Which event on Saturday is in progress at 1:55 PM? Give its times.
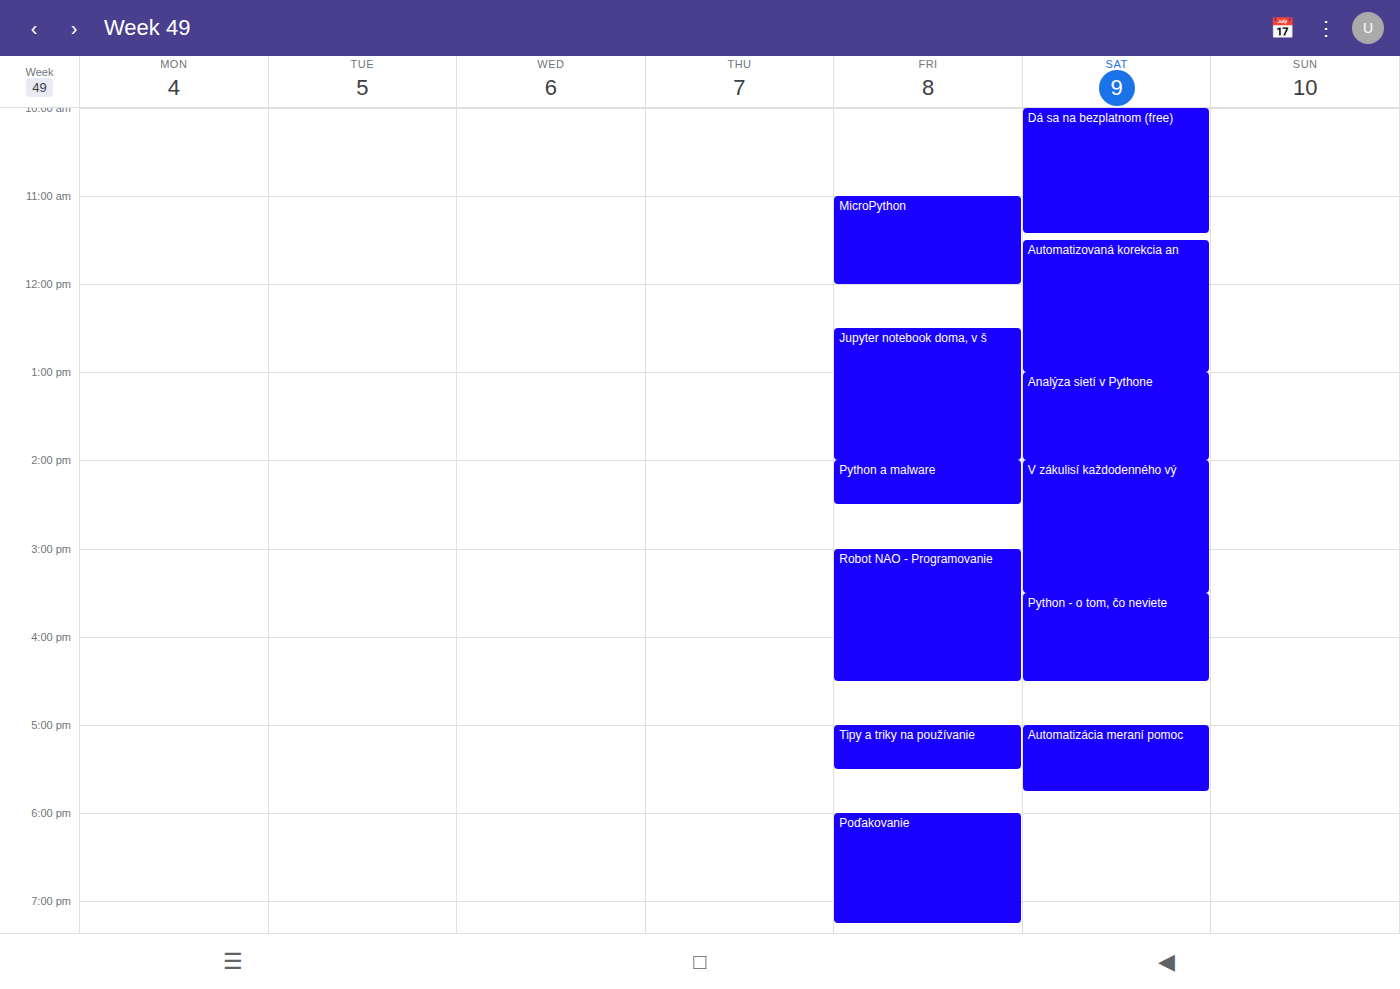
"Analýza sietí v Pythone", 1:00 PM to 2:00 PM